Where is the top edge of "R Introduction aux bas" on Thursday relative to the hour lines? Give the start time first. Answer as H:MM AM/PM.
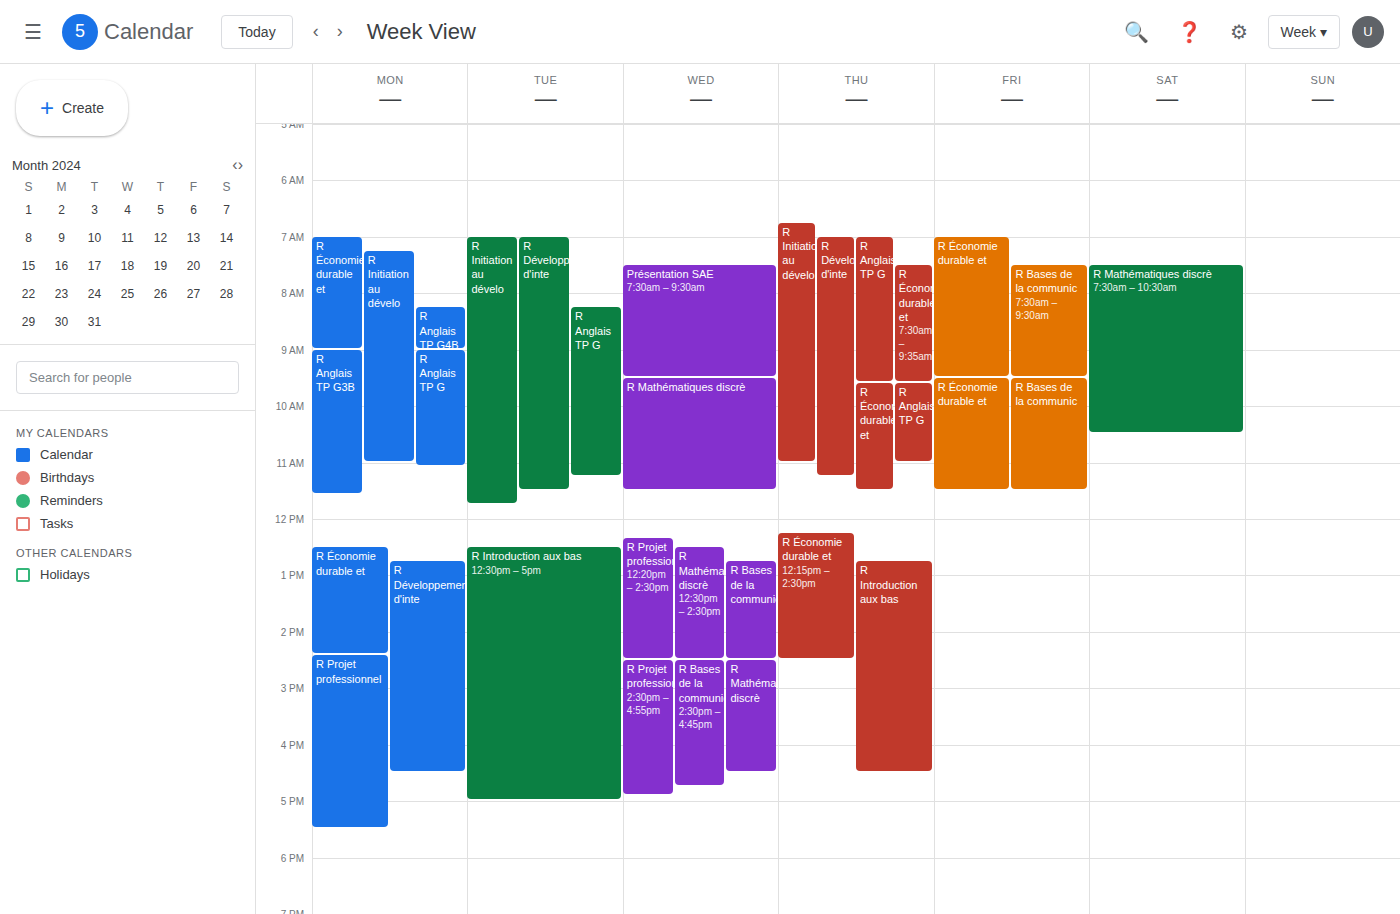
12:45 PM -- neither: three quarters of the way from the 12 PM line to the 1 PM line.